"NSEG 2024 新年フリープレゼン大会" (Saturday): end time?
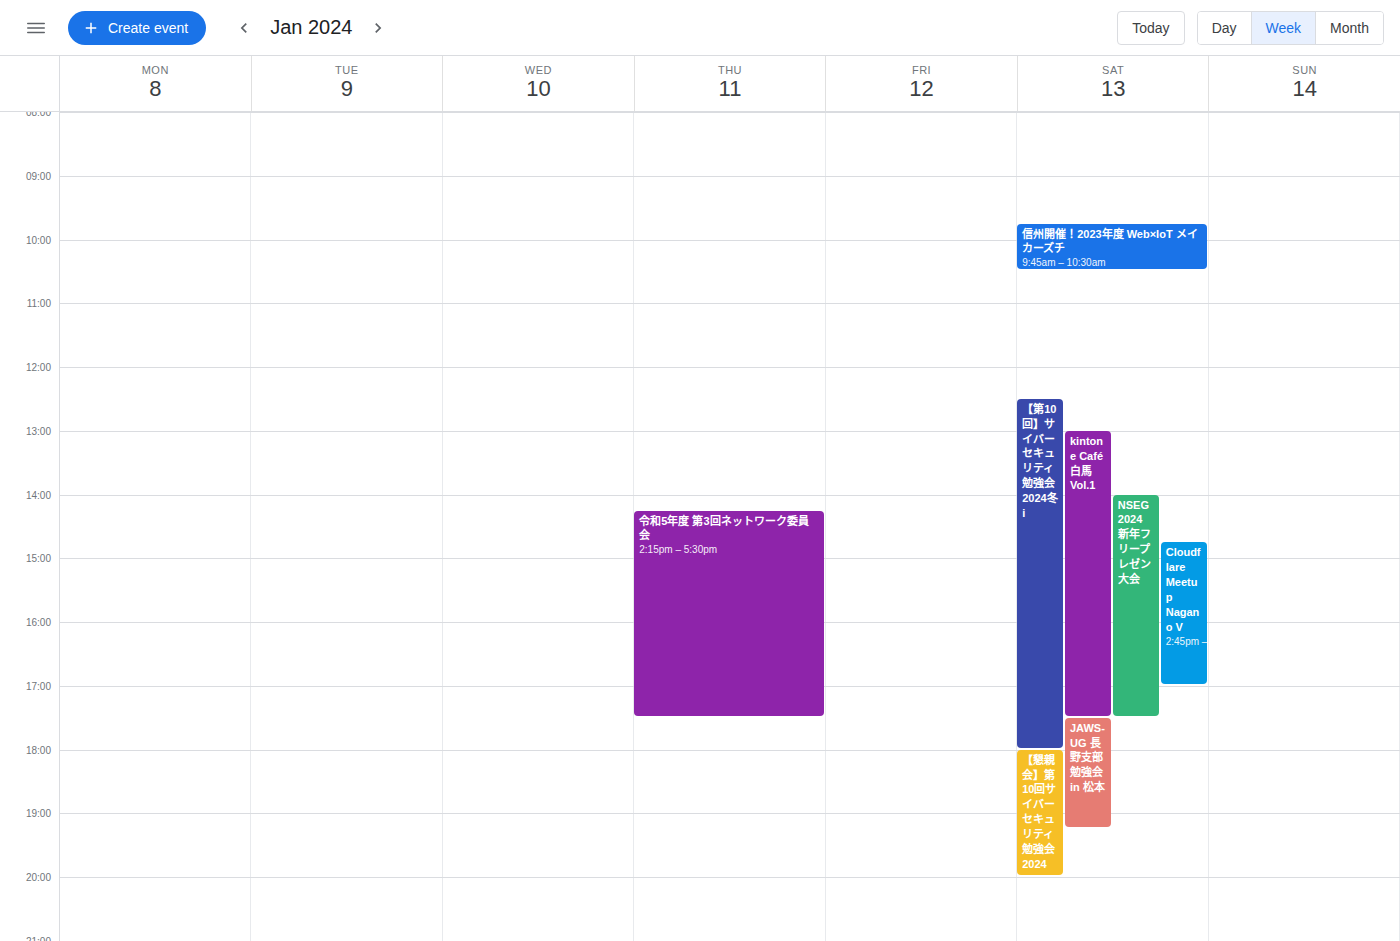
5:30 PM